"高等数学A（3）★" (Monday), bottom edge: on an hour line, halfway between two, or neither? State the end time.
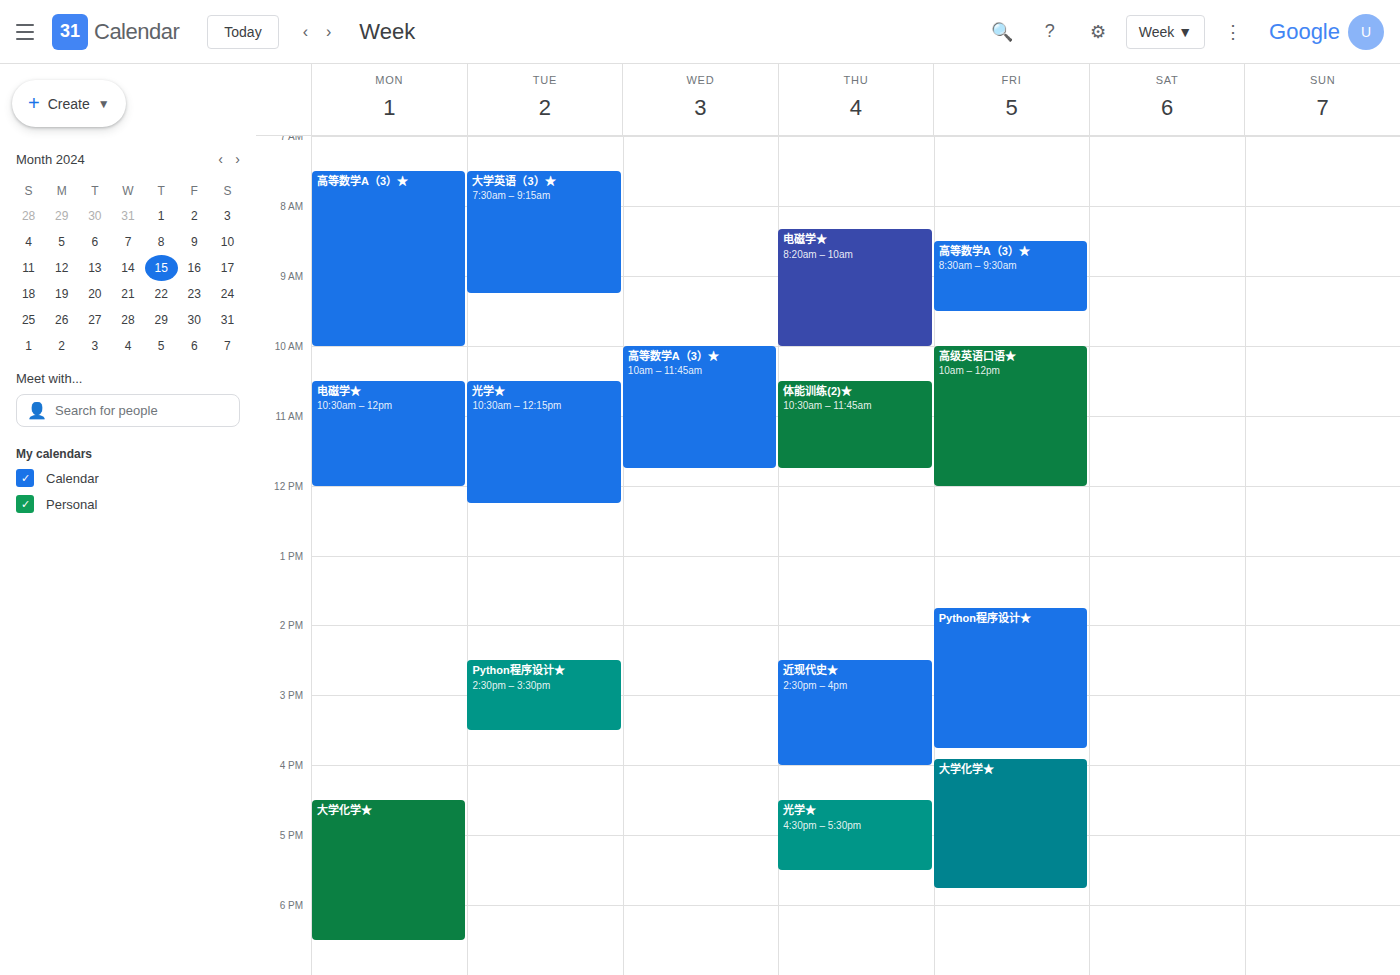
10:00 -- exactly on the 10:00 line.